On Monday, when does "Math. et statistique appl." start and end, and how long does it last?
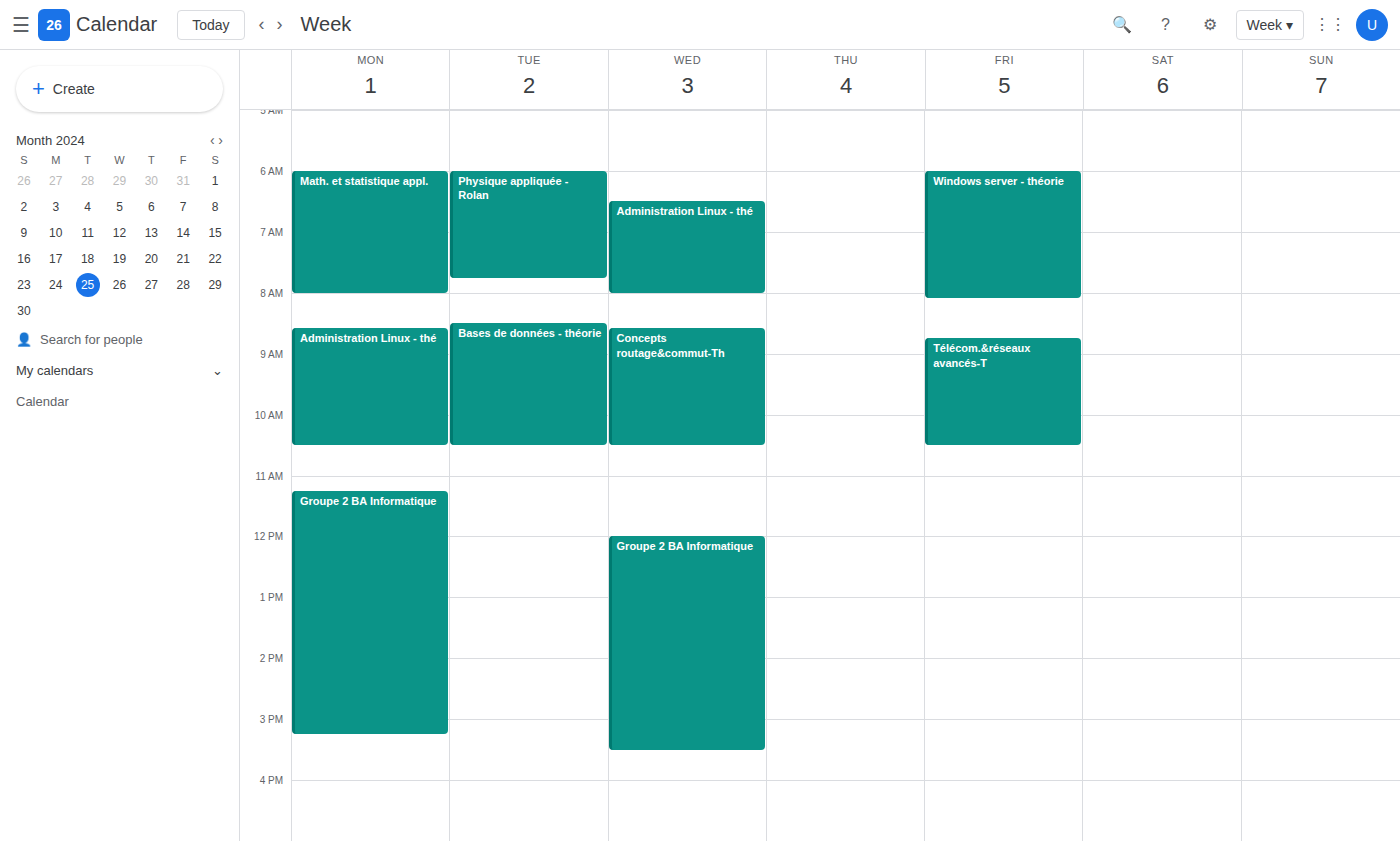
6:00 AM to 8:00 AM, 2 hours